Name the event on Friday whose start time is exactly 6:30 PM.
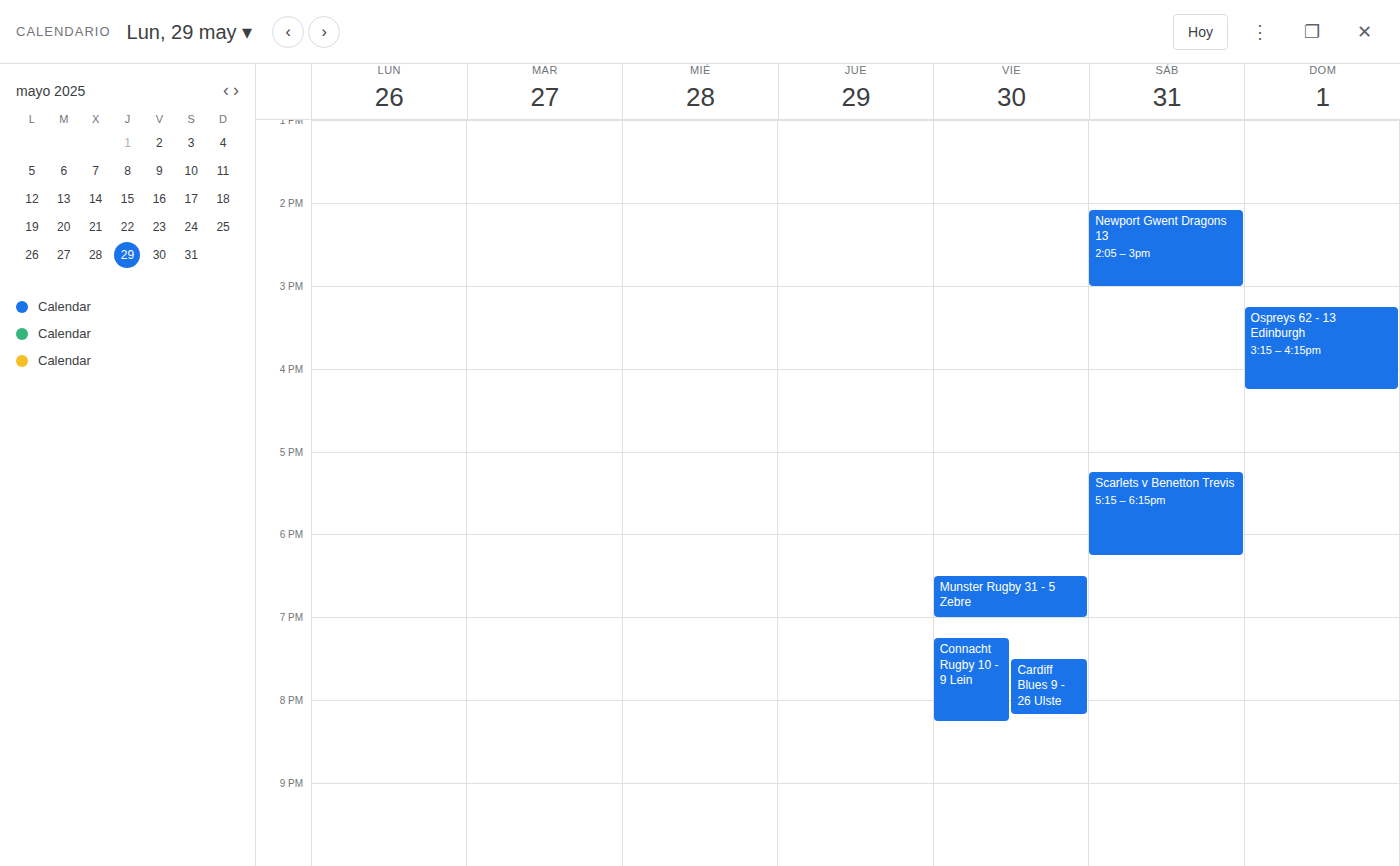
"Munster Rugby 31 - 5 Zebre"